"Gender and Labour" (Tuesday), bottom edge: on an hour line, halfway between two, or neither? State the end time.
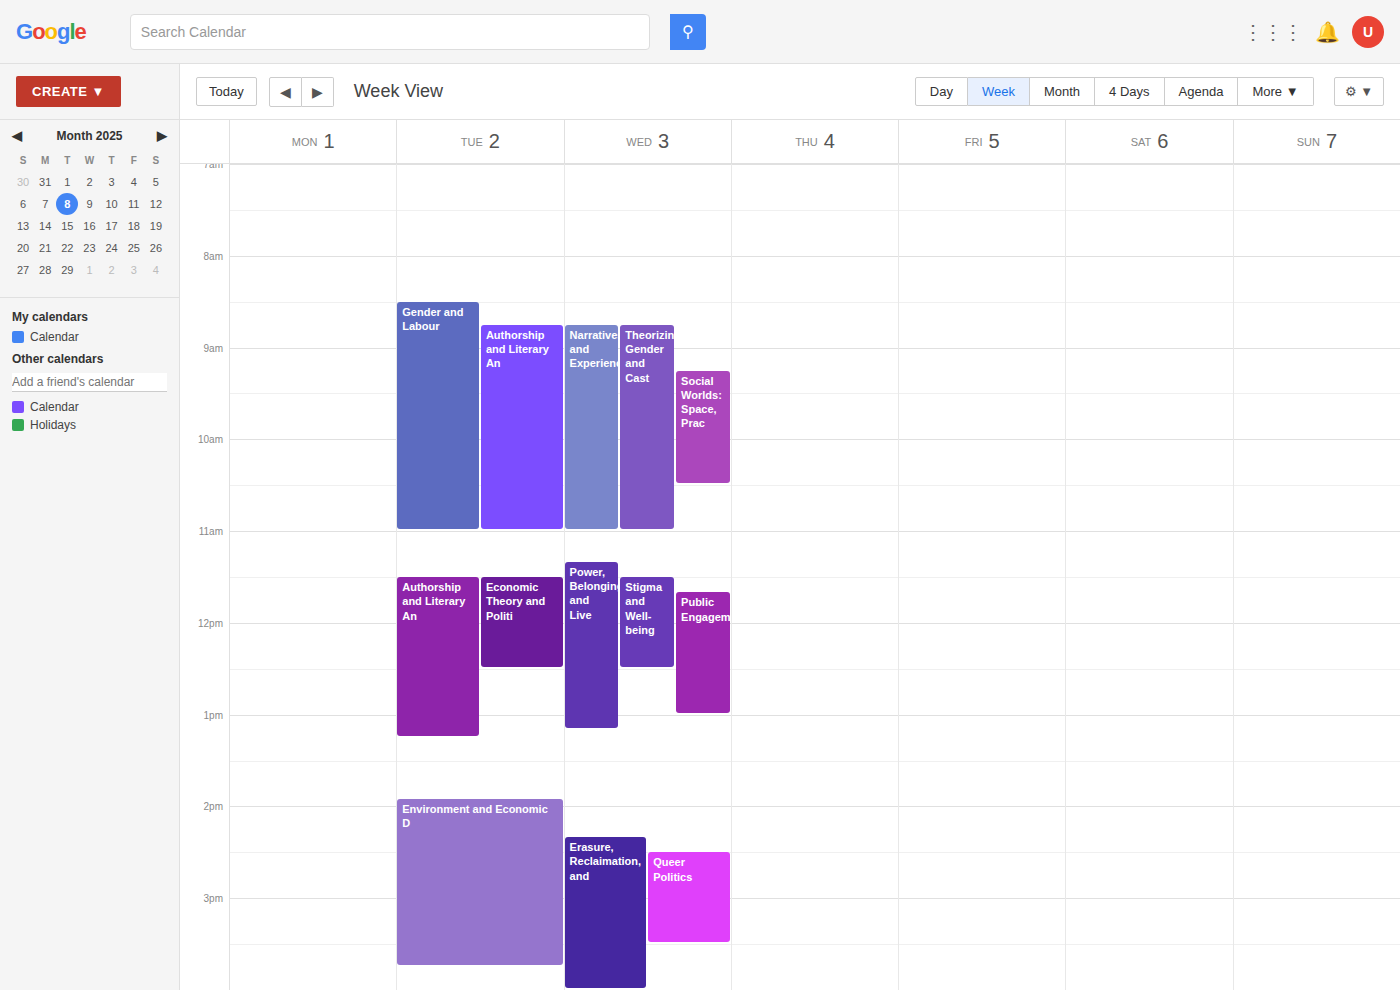
11:00 AM -- exactly on the 11 AM line.